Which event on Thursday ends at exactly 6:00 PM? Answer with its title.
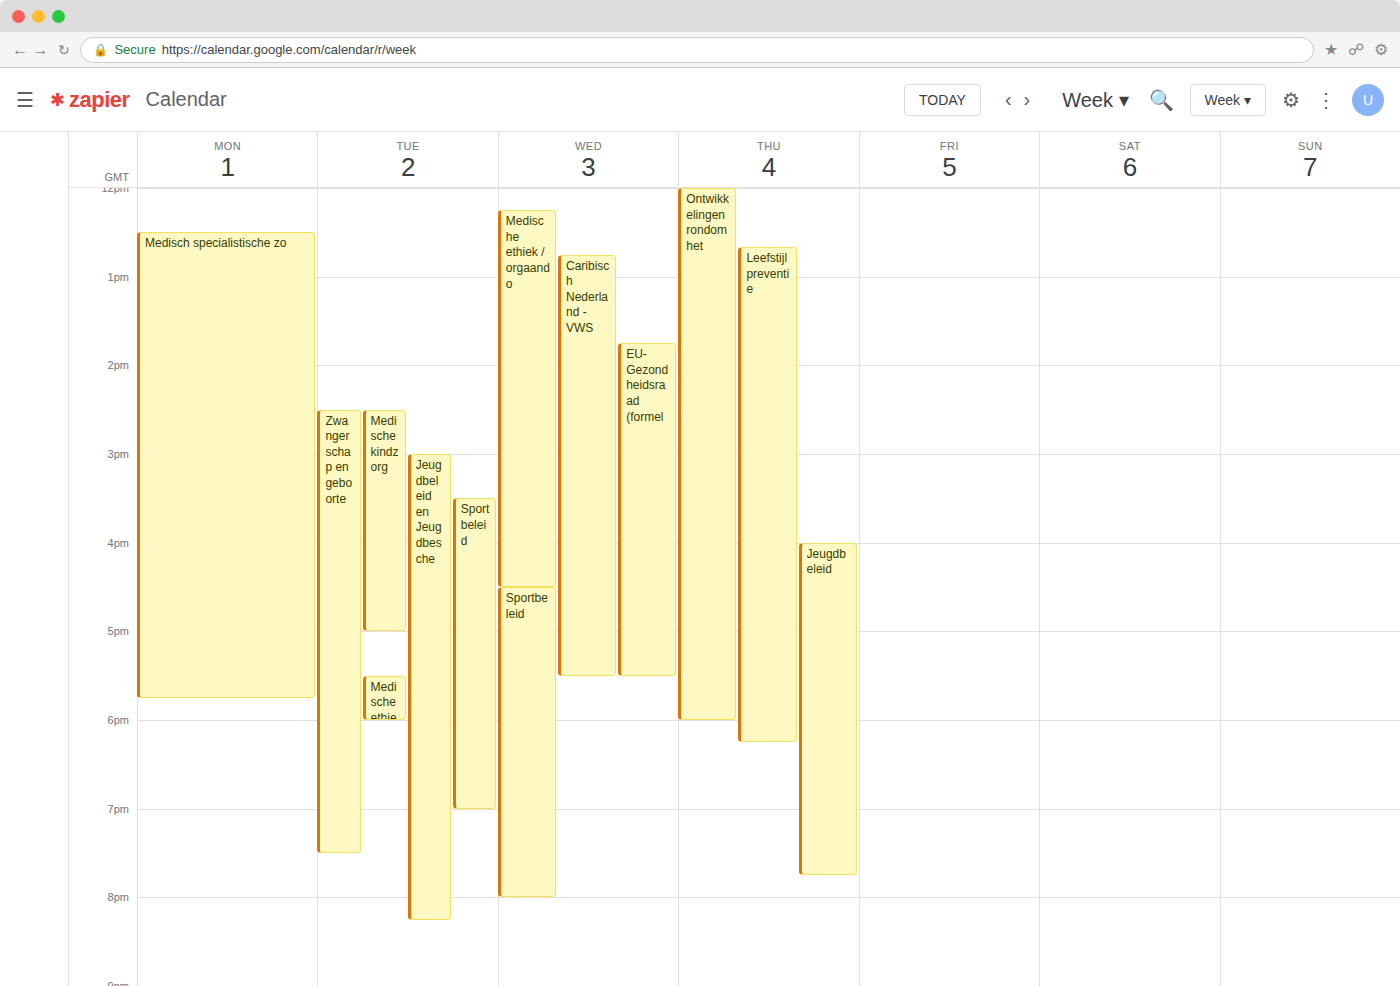
"Ontwikkelingen rondom het"